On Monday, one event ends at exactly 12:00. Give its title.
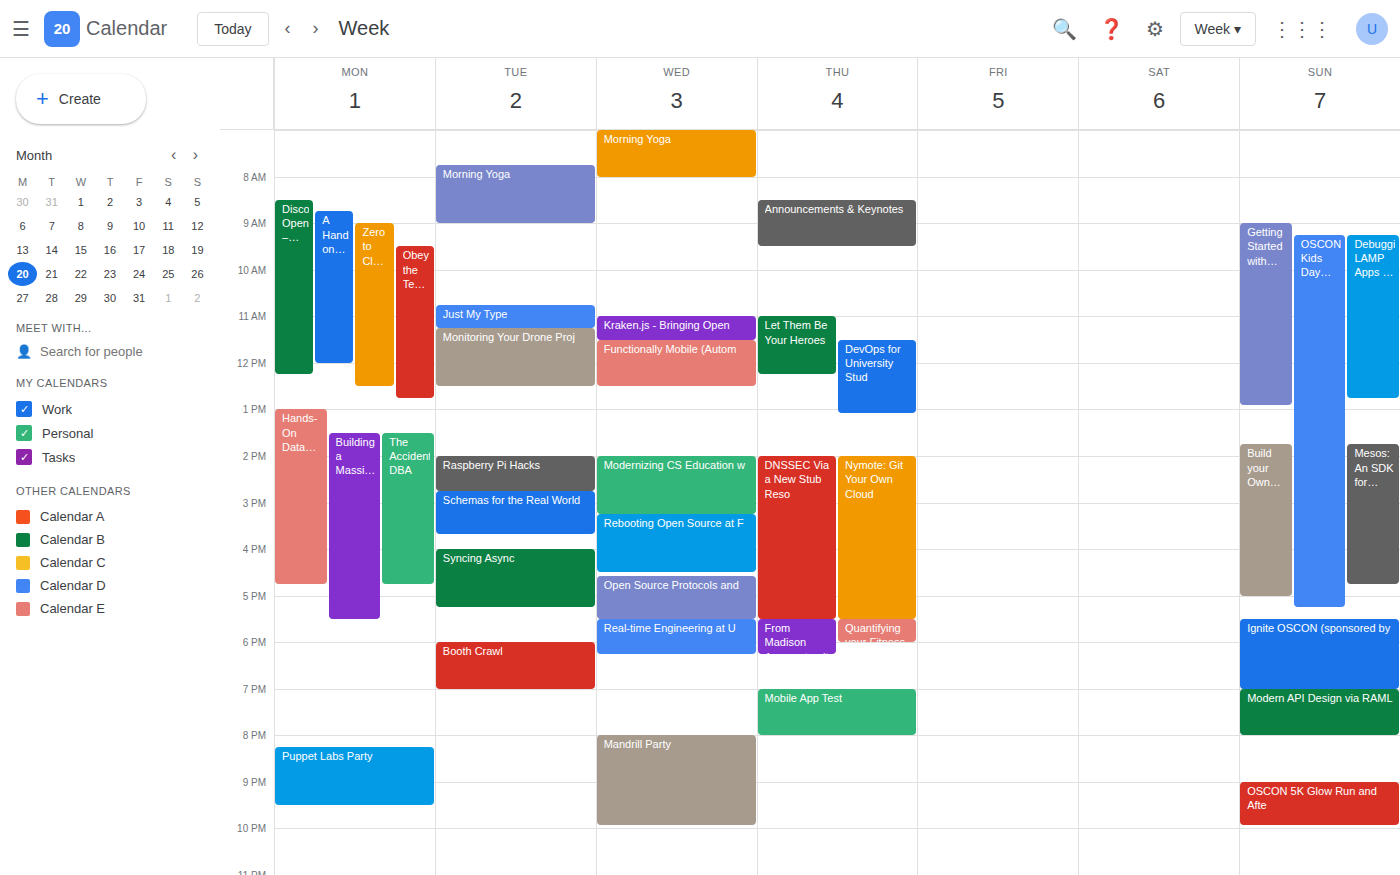
"A Hands-on Intro to Data S"